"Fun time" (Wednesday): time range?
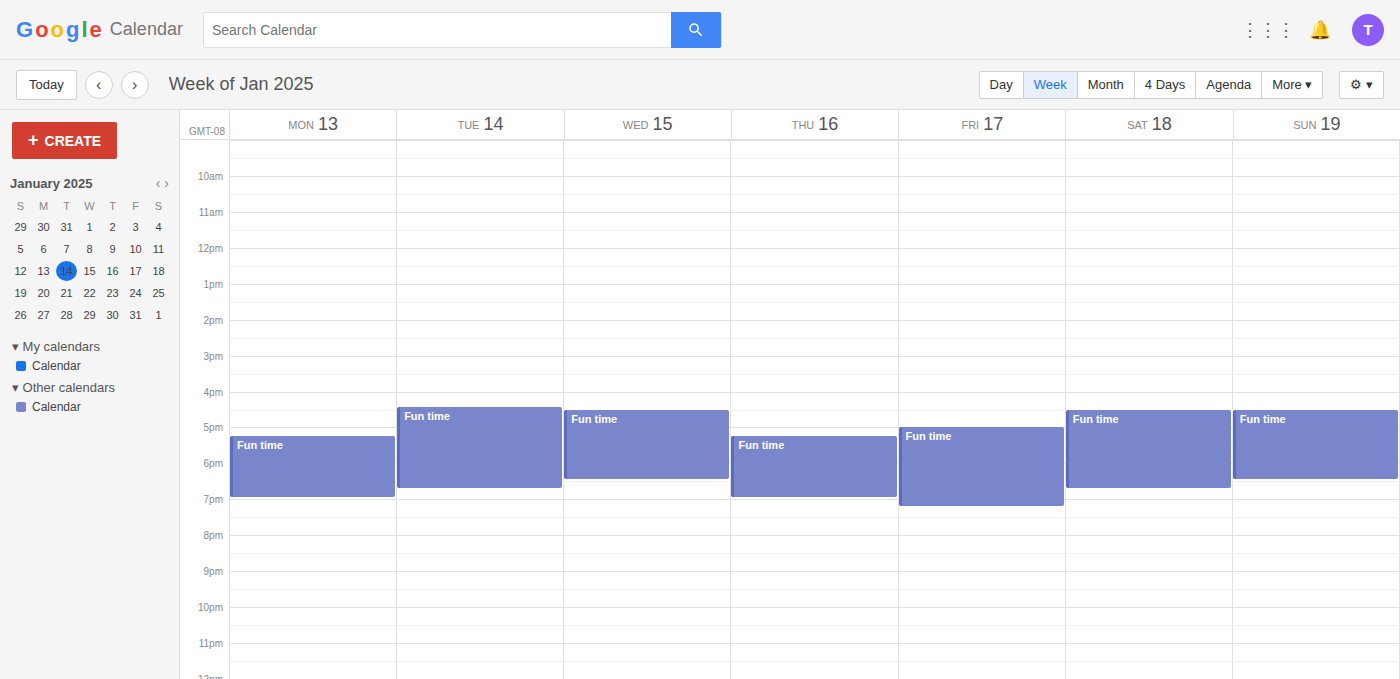
4:30 PM to 6:30 PM